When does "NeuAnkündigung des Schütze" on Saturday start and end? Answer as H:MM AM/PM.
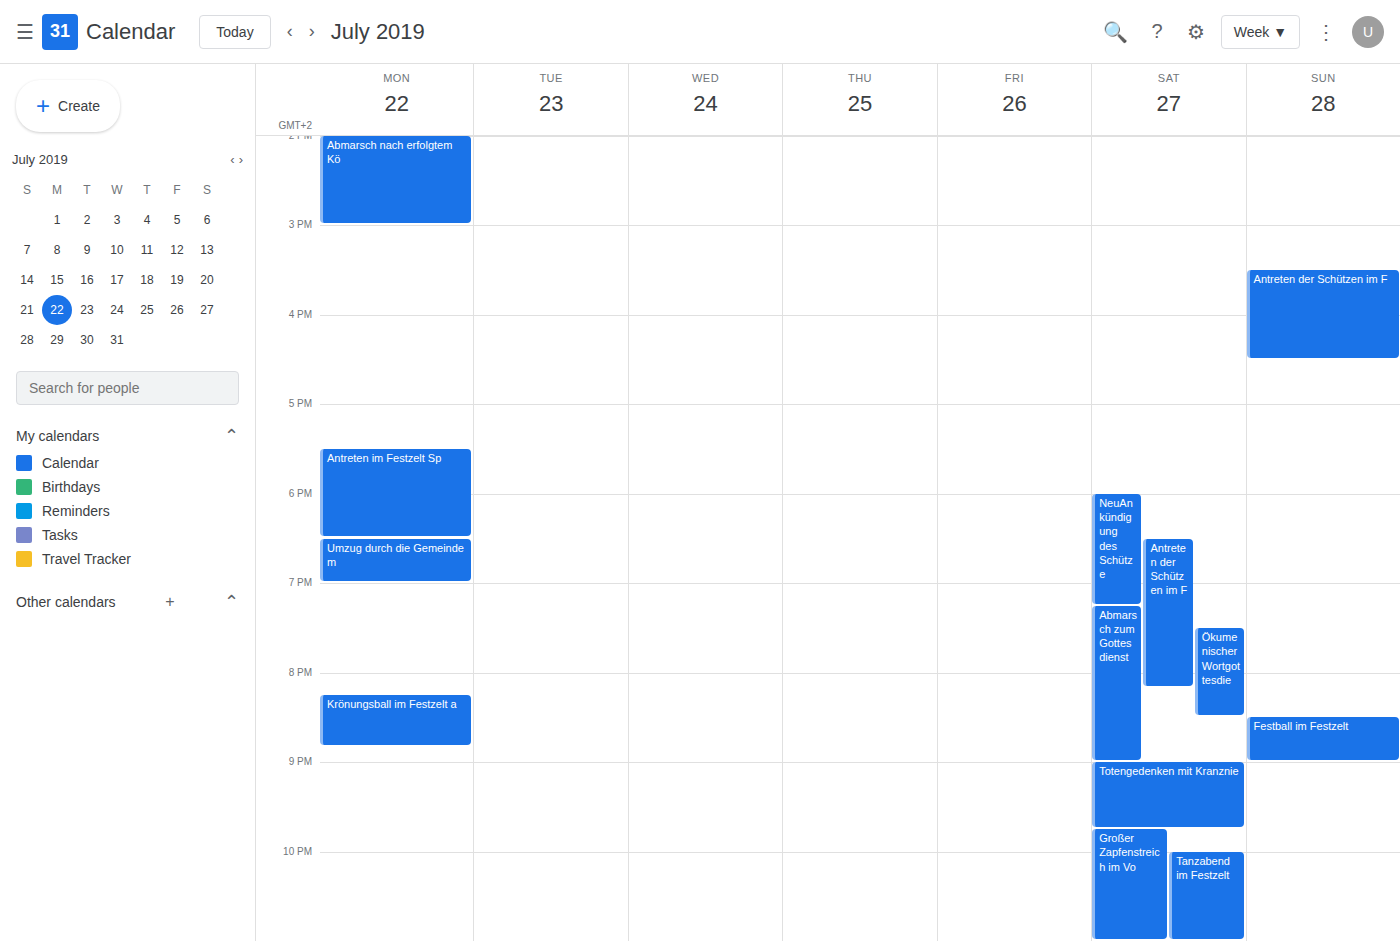
6:00 PM to 7:15 PM